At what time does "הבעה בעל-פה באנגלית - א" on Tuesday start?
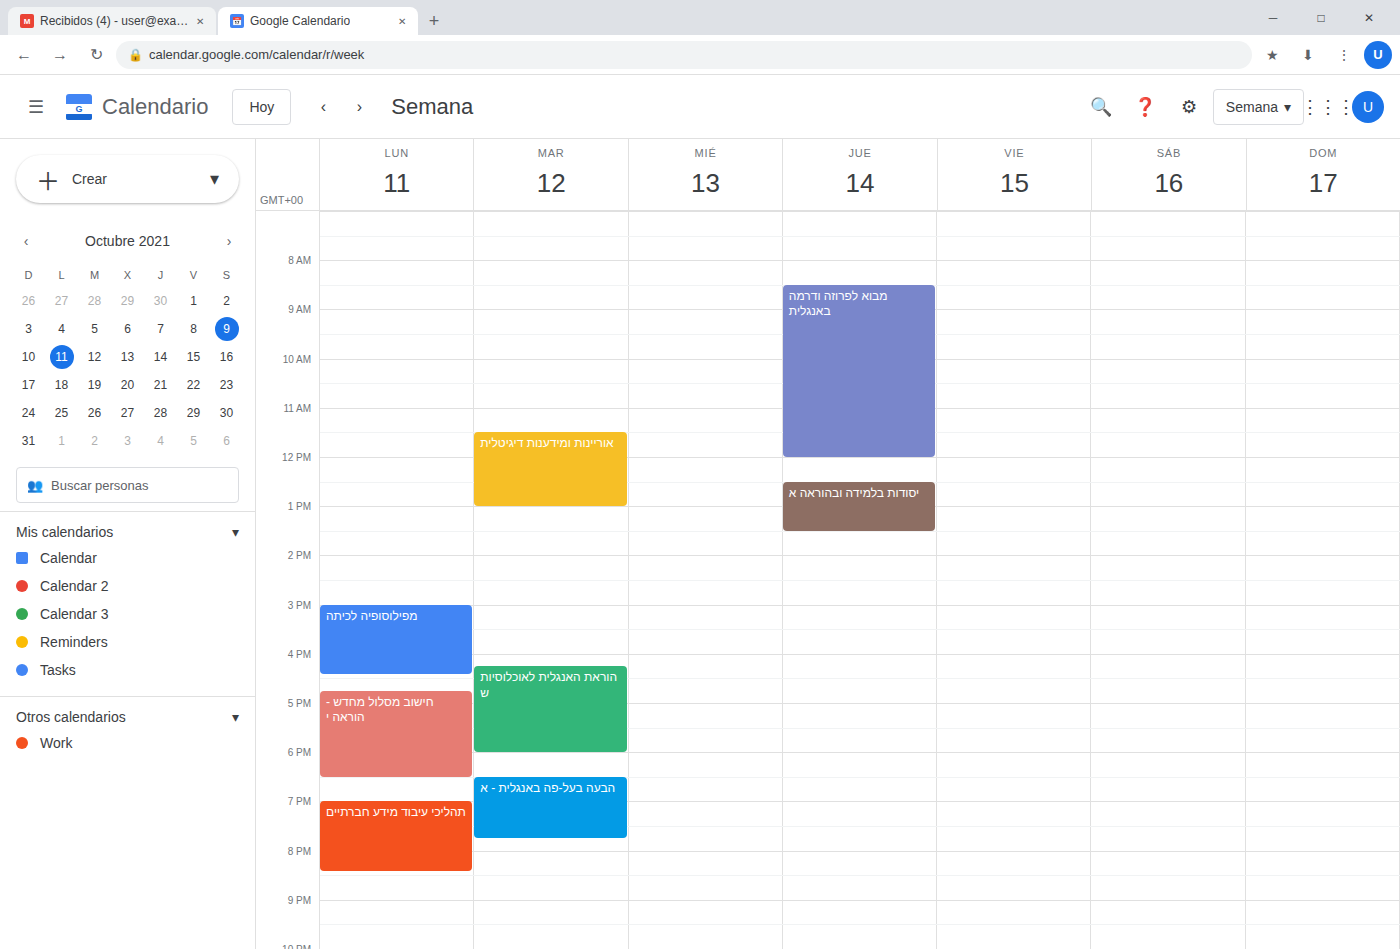
6:30 PM